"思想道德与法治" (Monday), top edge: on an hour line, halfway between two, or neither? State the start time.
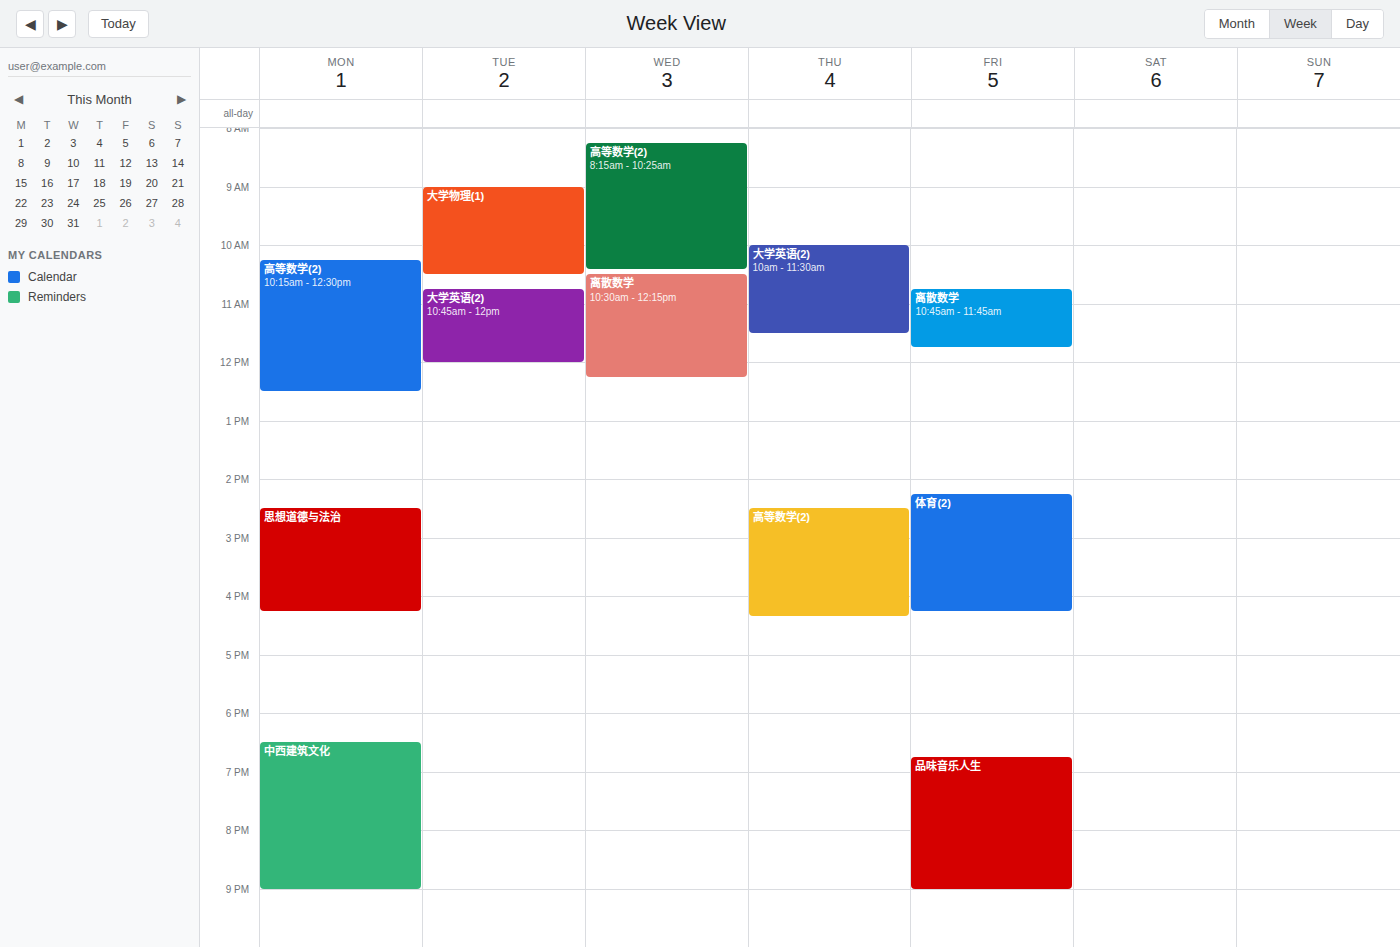
14:30 -- halfway between the 14:00 and 15:00 lines.